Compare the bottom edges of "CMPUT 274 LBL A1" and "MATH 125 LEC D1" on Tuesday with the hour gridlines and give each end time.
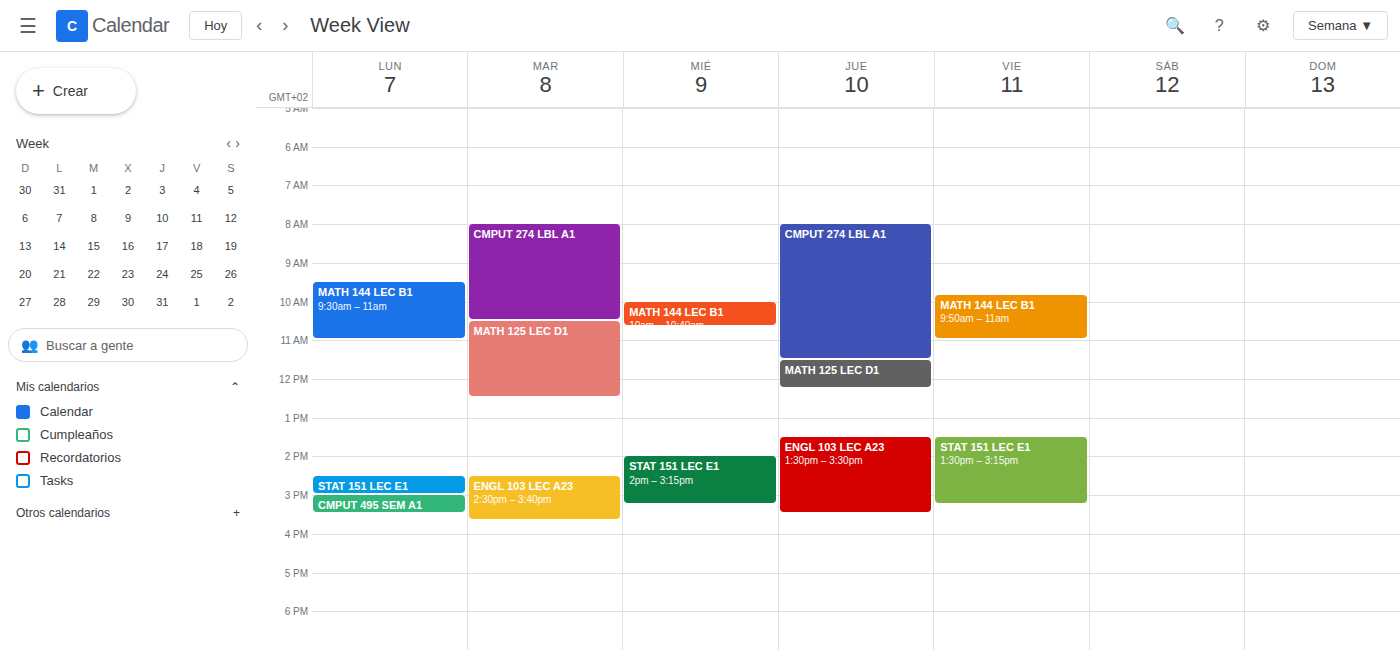
"CMPUT 274 LBL A1": 10:30 AM, halfway between the 10 AM and 11 AM lines. "MATH 125 LEC D1": 12:30 PM, halfway between the 12 PM and 1 PM lines.